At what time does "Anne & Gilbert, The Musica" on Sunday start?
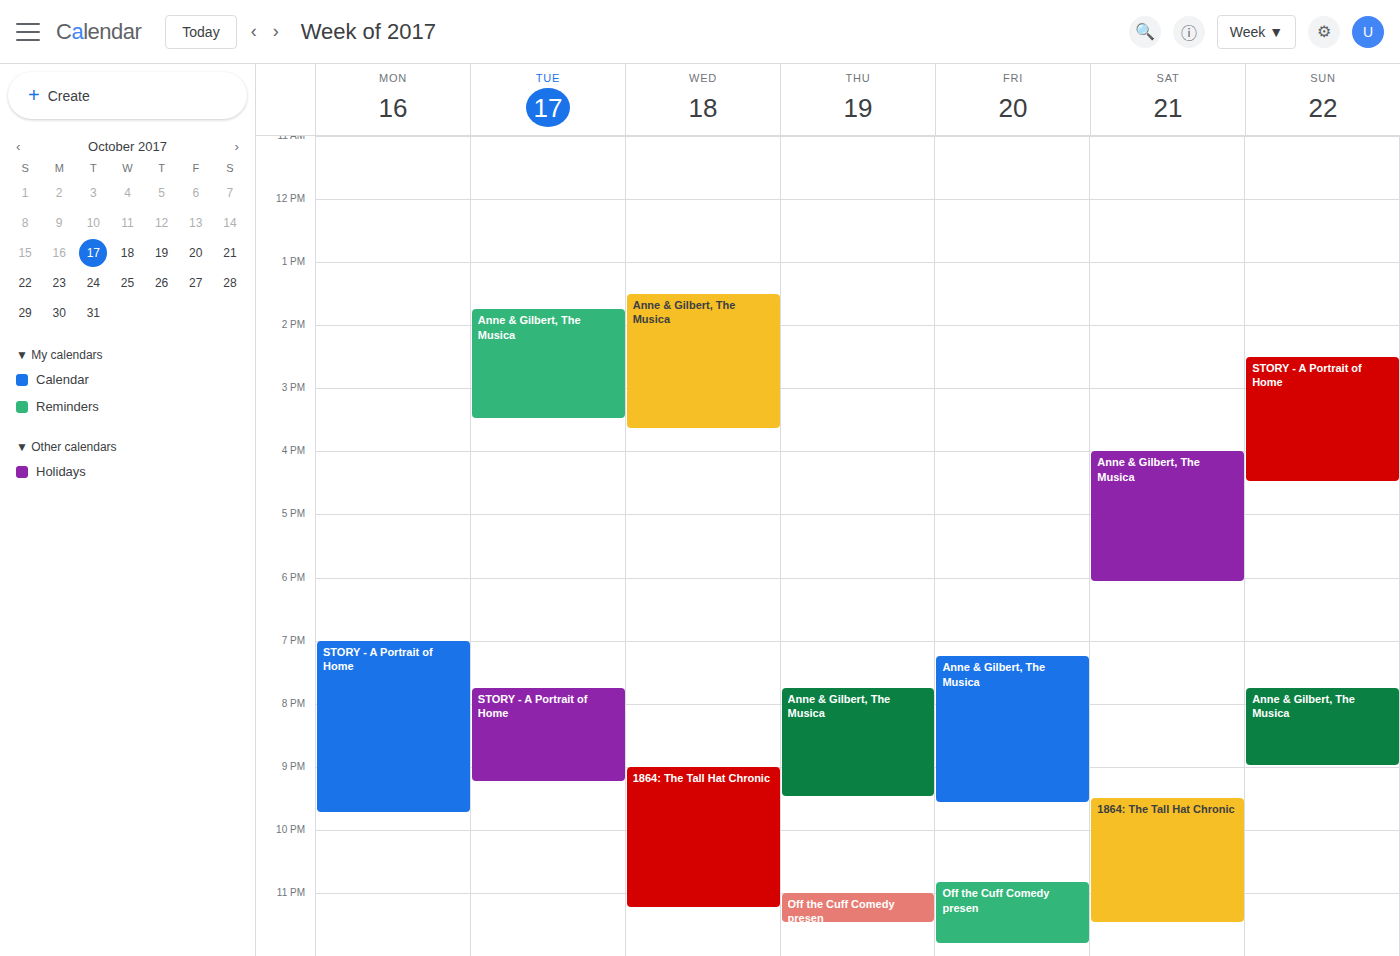
7:45 PM